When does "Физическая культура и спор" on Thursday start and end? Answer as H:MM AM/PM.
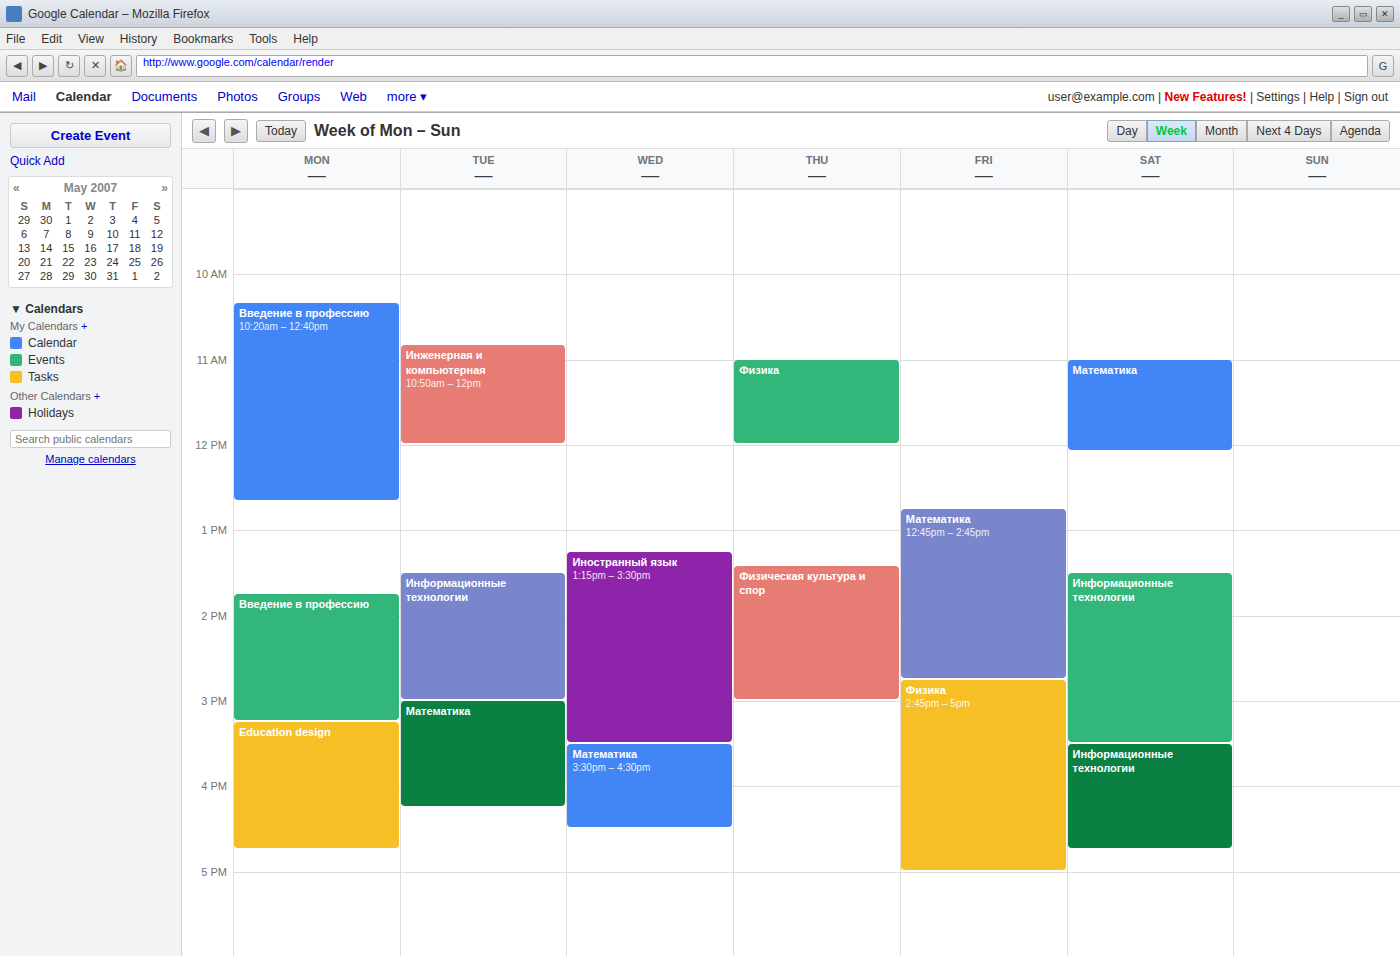
1:25 PM to 3:00 PM